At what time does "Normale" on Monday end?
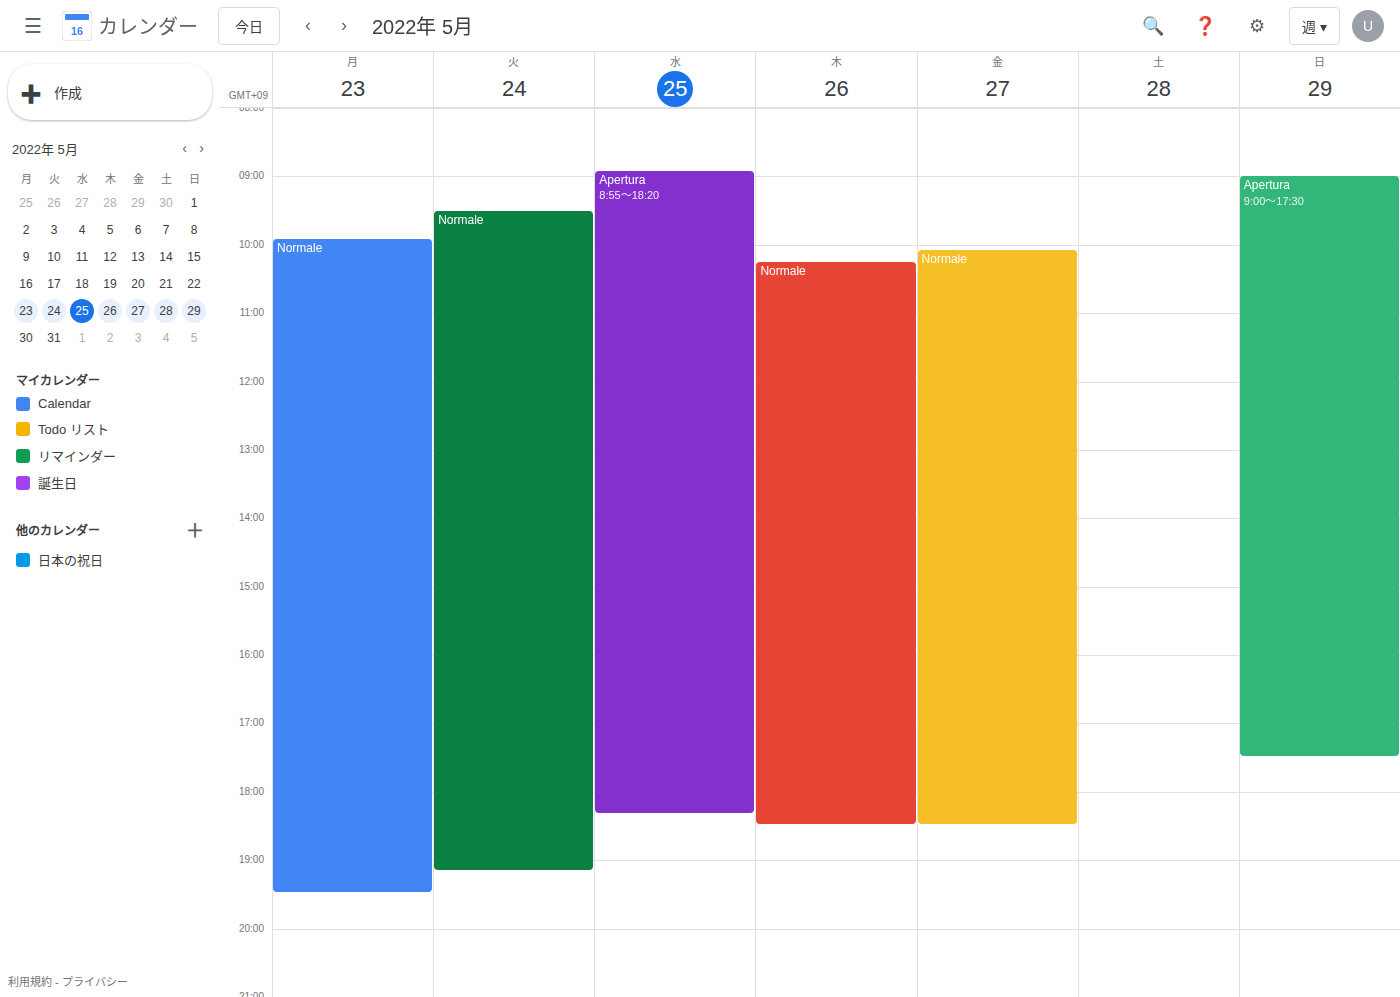
7:30 PM